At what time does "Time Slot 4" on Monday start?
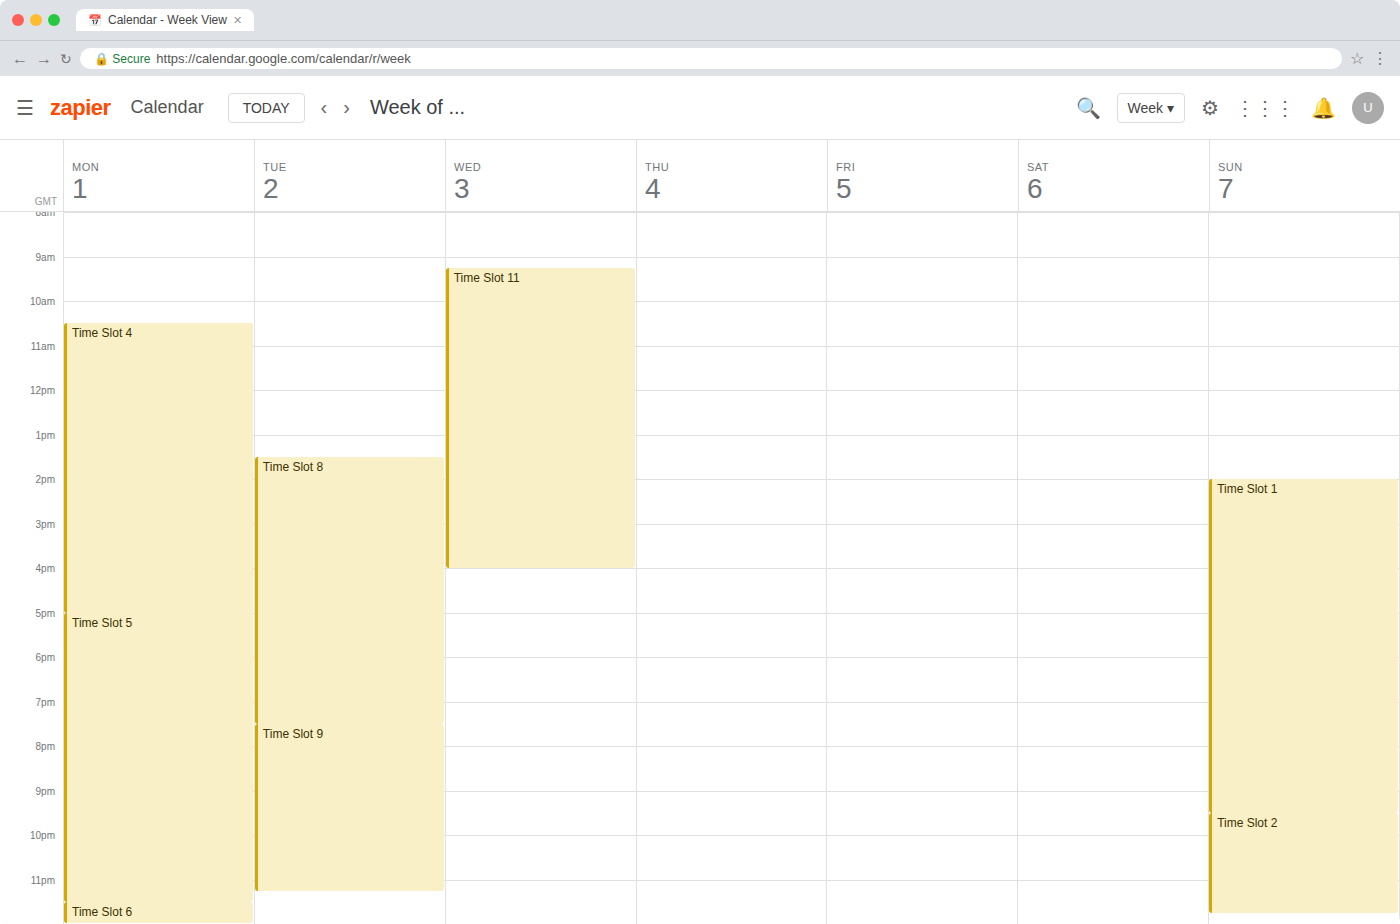
10:30 AM